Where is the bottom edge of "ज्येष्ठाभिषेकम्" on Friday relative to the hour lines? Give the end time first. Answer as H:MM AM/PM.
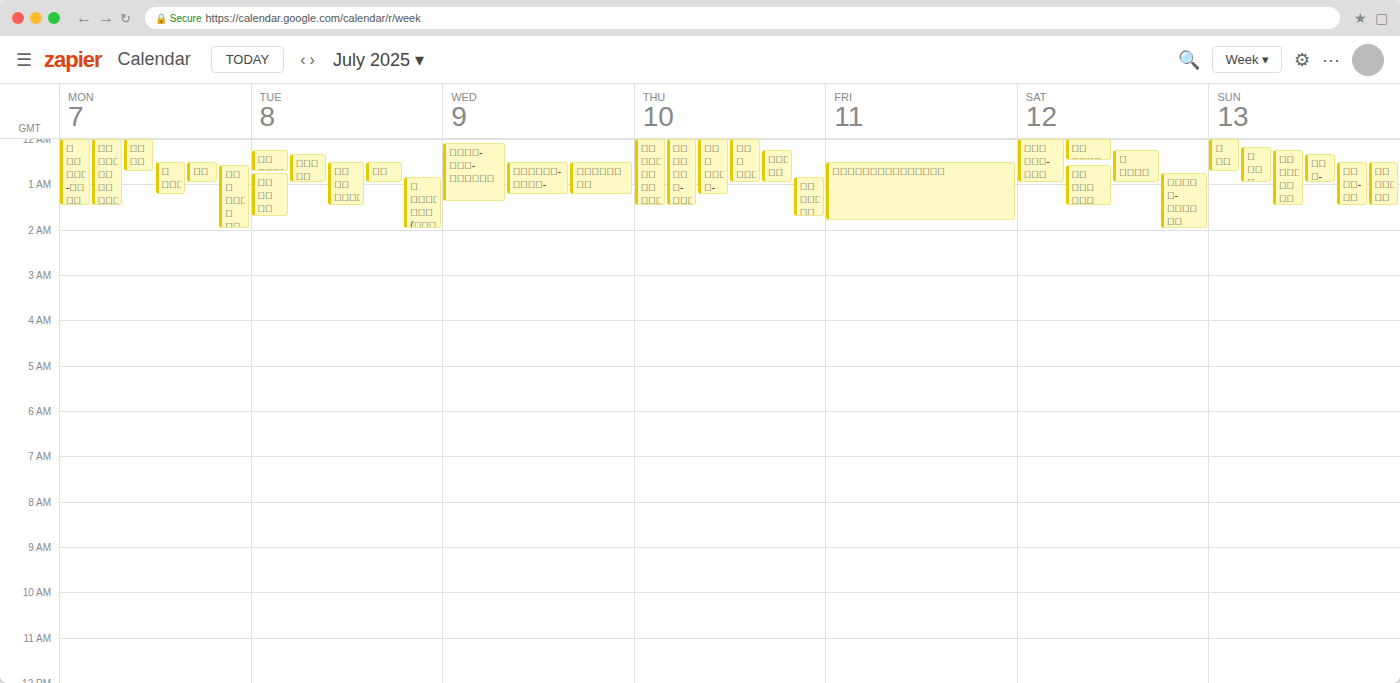
1:50 AM -- neither: 50 minutes below the 1 AM line and 10 minutes above the 2 AM line.